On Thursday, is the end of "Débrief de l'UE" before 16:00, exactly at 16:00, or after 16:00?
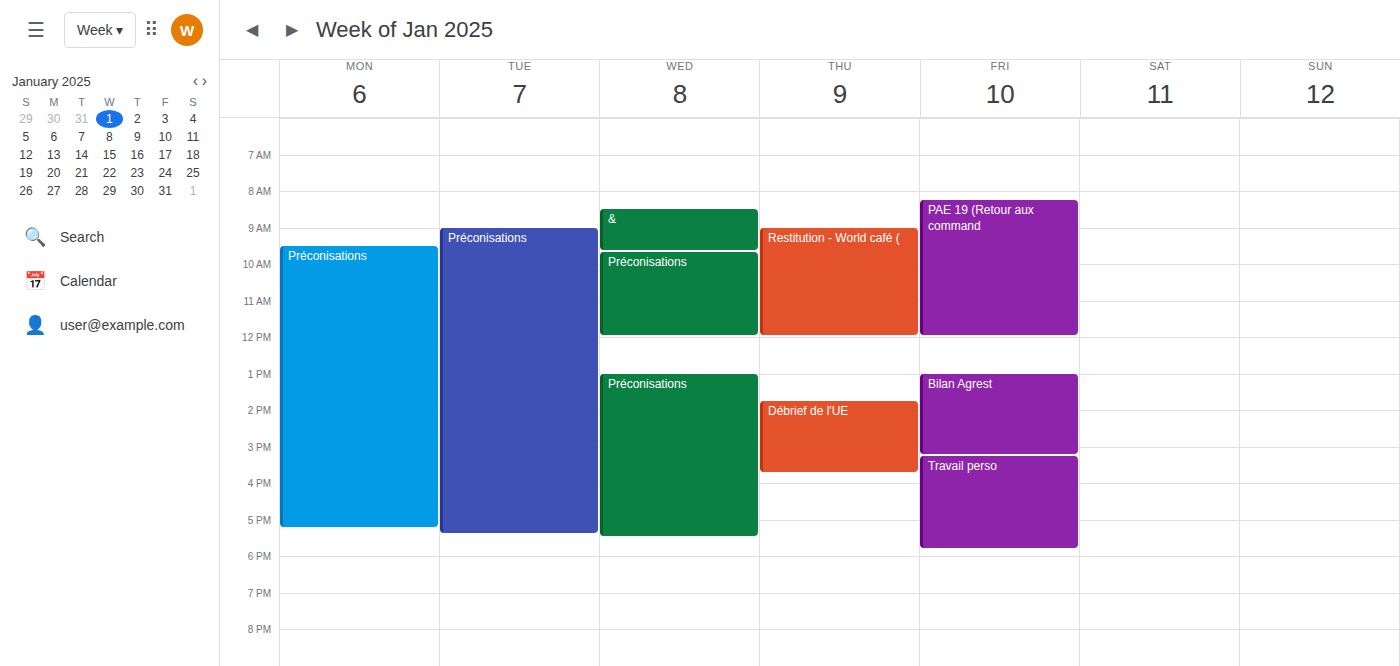
15:45 -- before 16:00, 15 minutes above the 16:00 line.